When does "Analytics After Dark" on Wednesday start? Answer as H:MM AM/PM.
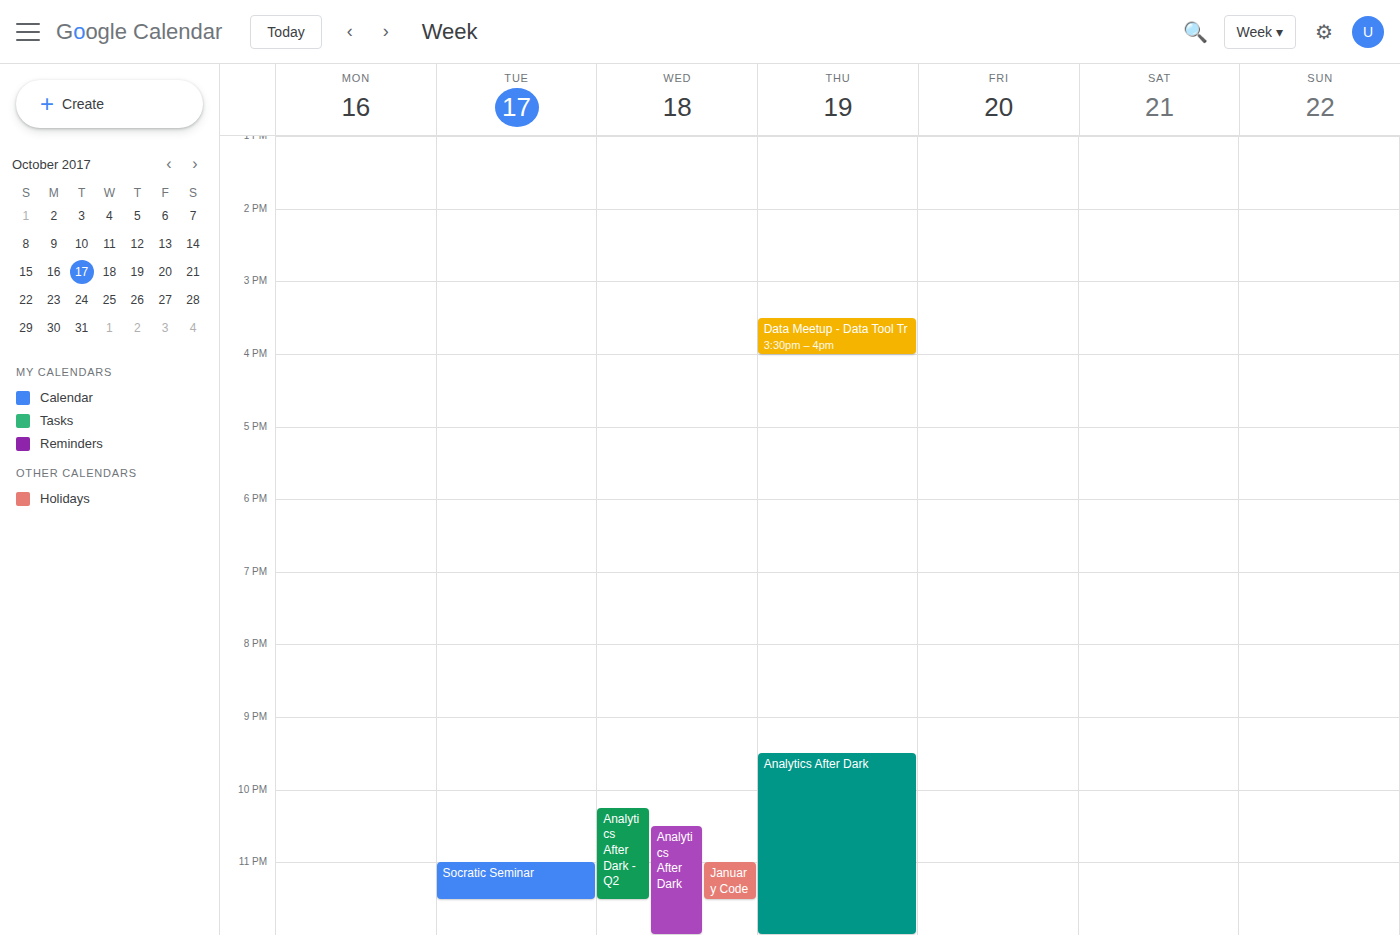
10:30 PM